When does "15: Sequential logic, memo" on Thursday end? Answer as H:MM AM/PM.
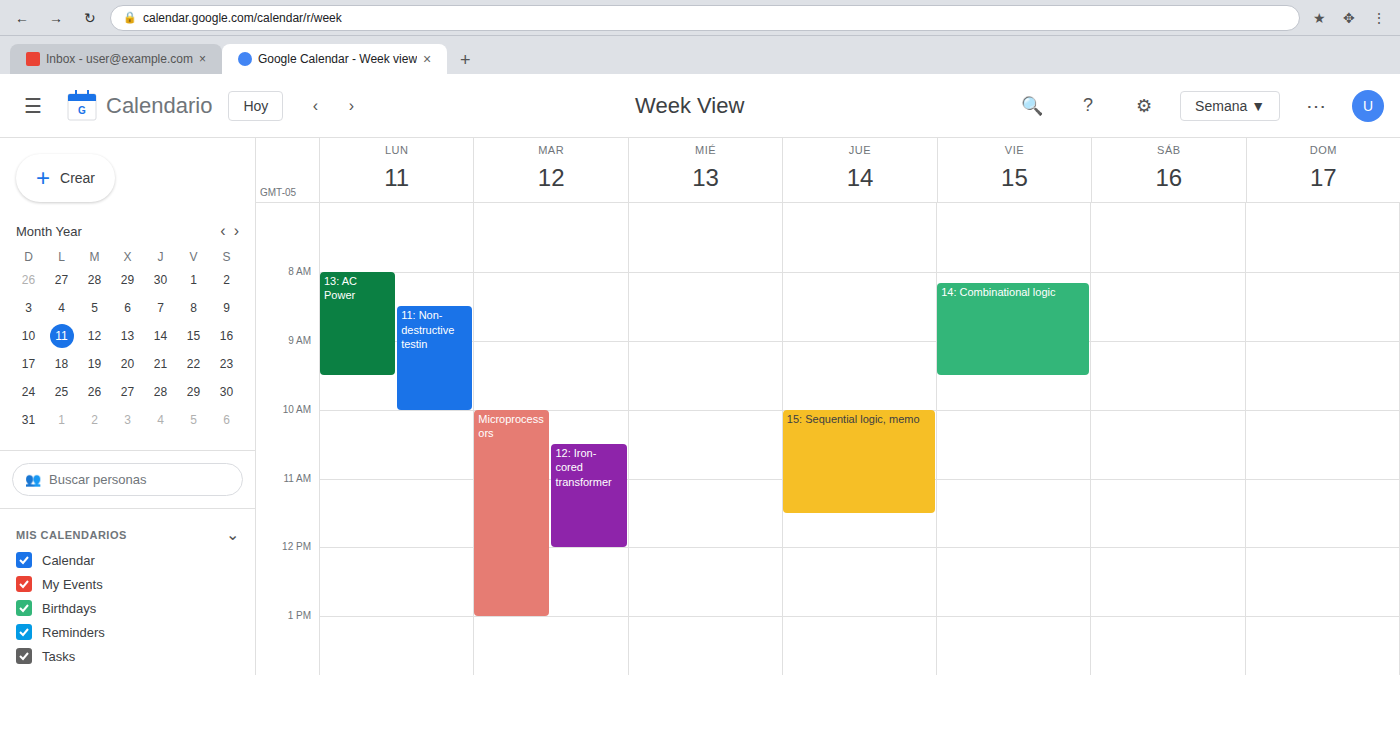
11:30 AM